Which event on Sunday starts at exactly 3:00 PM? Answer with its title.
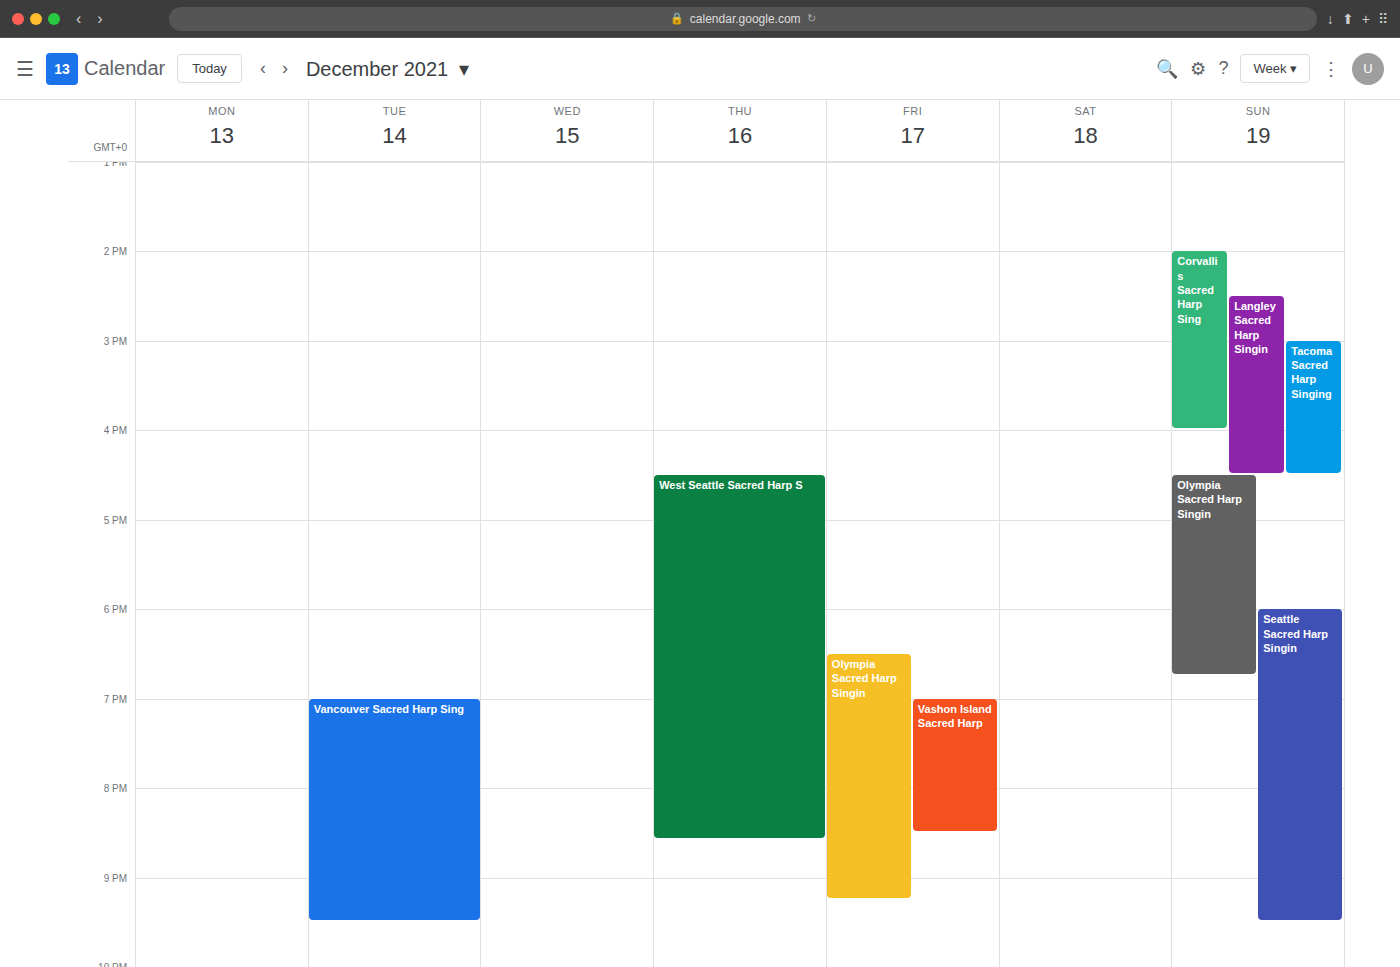
"Tacoma Sacred Harp Singing"